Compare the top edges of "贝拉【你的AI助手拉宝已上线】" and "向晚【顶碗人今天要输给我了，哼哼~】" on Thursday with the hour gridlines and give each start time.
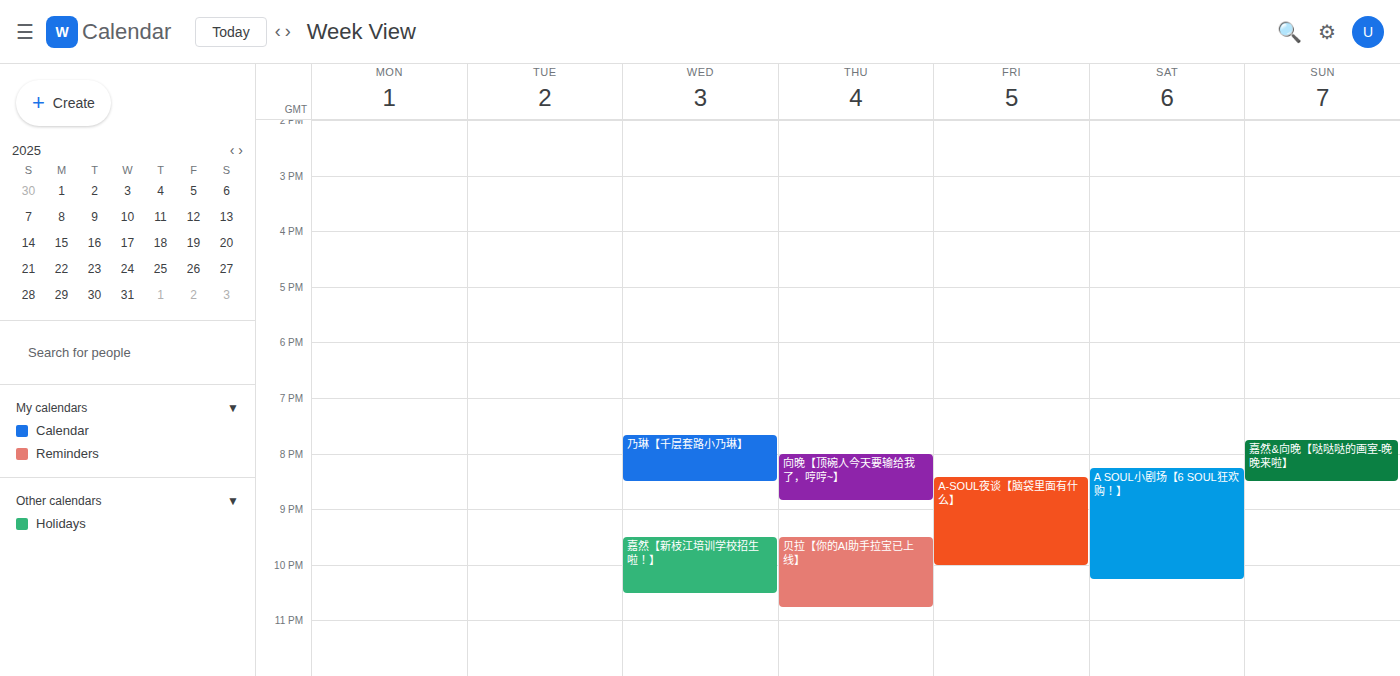
"贝拉【你的AI助手拉宝已上线】": 9:30 PM, halfway between the 9 PM and 10 PM lines. "向晚【顶碗人今天要输给我了，哼哼~】": 8:00 PM, exactly on the 8 PM line.